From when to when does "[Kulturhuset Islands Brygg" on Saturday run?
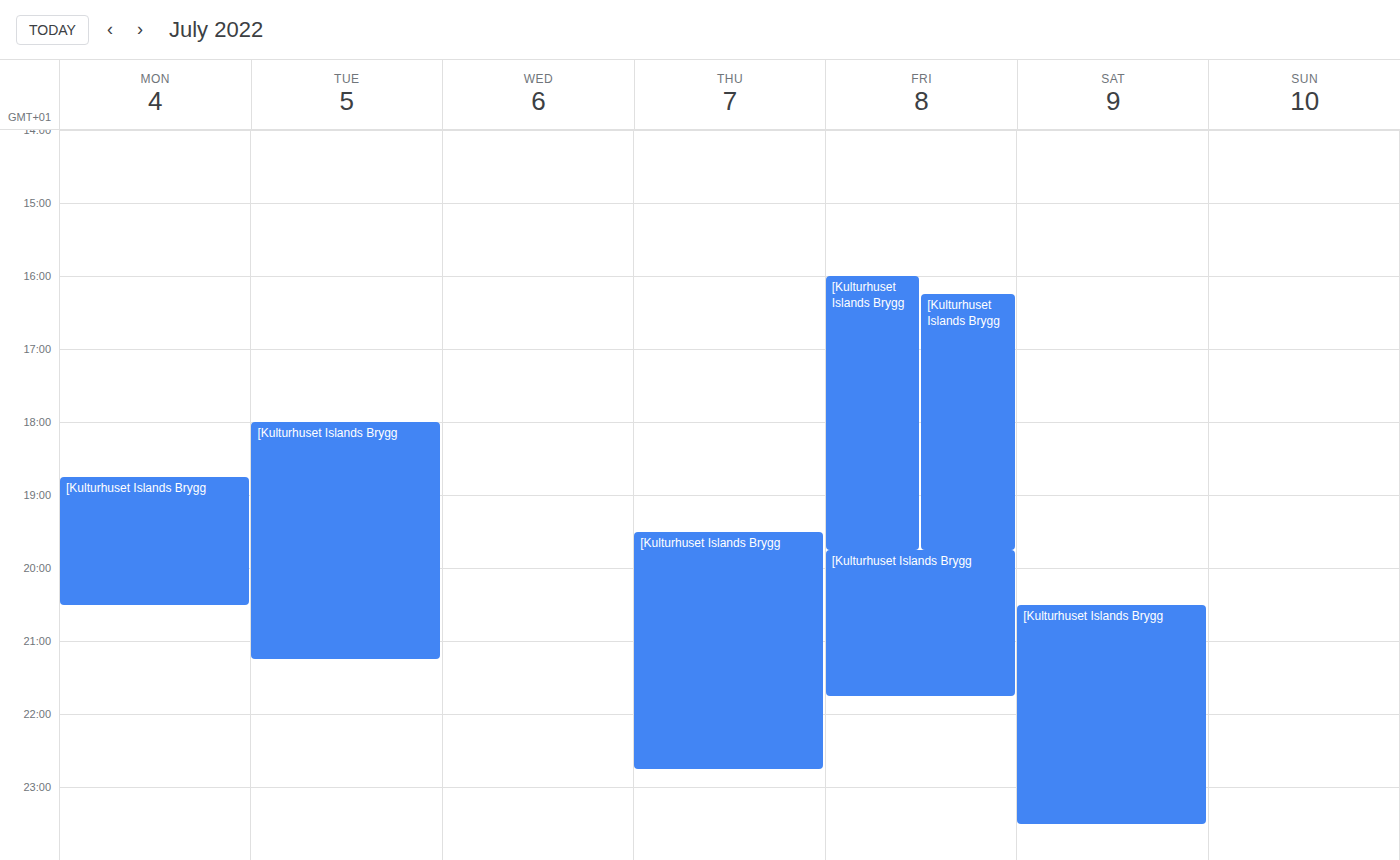
8:30 PM to 11:30 PM